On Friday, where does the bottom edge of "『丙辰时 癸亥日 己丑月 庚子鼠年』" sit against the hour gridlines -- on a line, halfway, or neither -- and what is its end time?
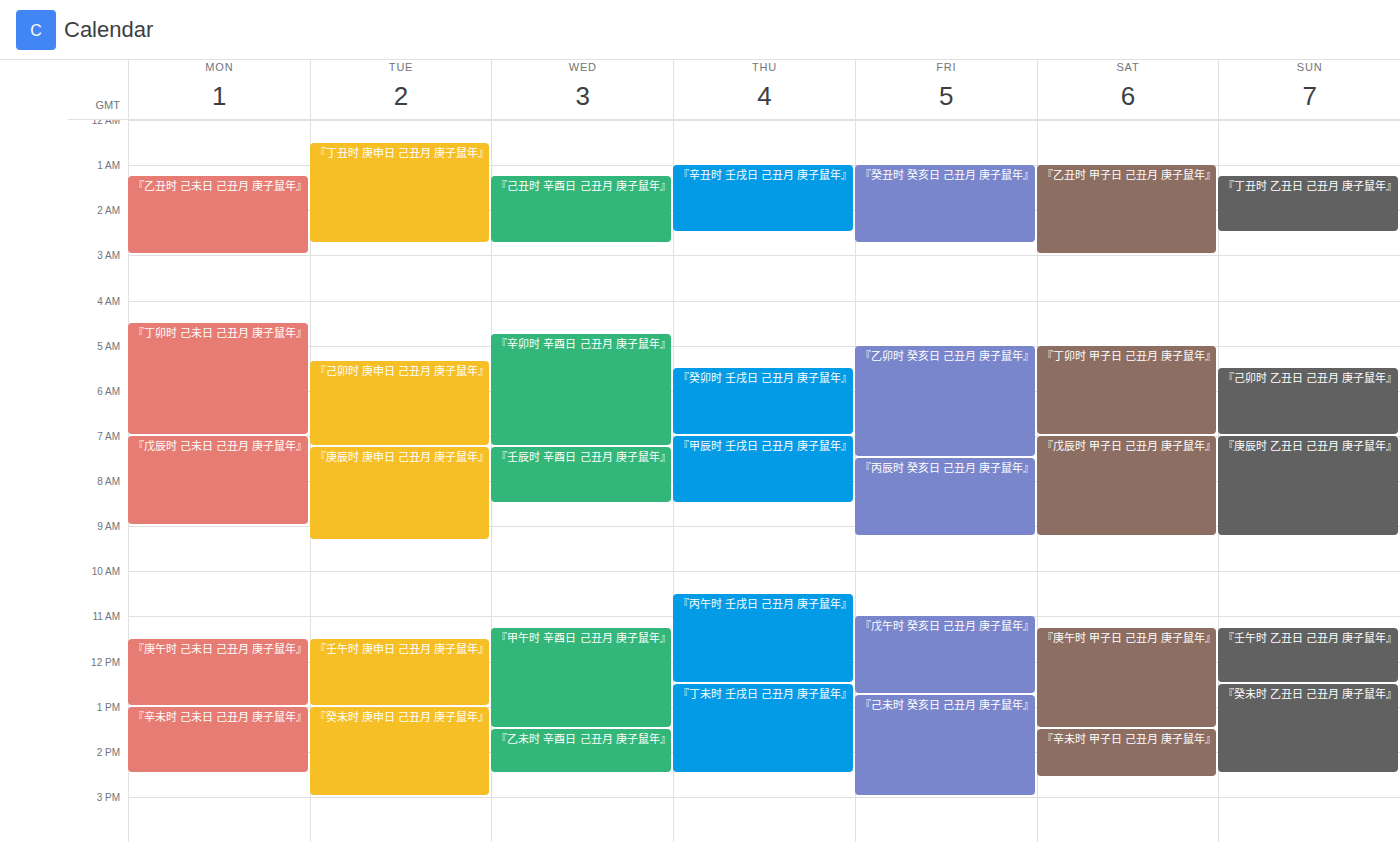
9:15 AM -- neither: a quarter of the way from the 9 AM line to the 10 AM line.